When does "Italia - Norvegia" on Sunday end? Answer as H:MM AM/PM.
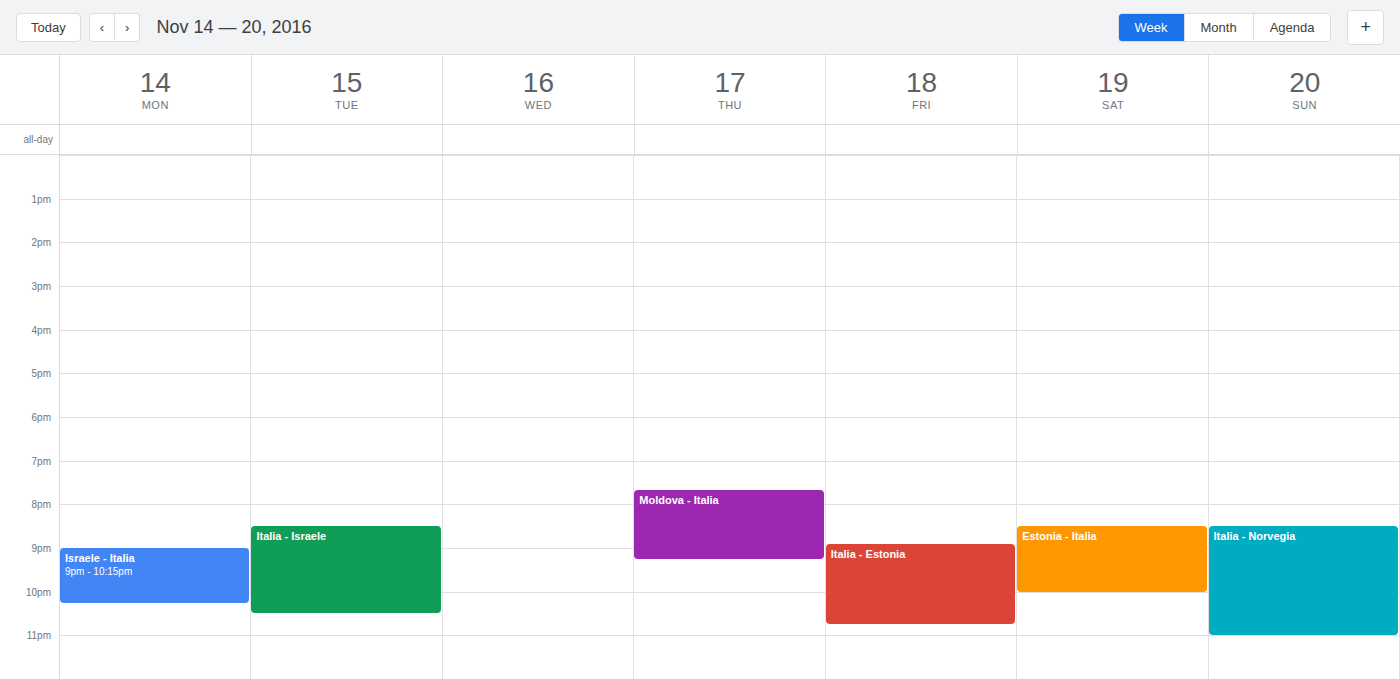
11:00 PM